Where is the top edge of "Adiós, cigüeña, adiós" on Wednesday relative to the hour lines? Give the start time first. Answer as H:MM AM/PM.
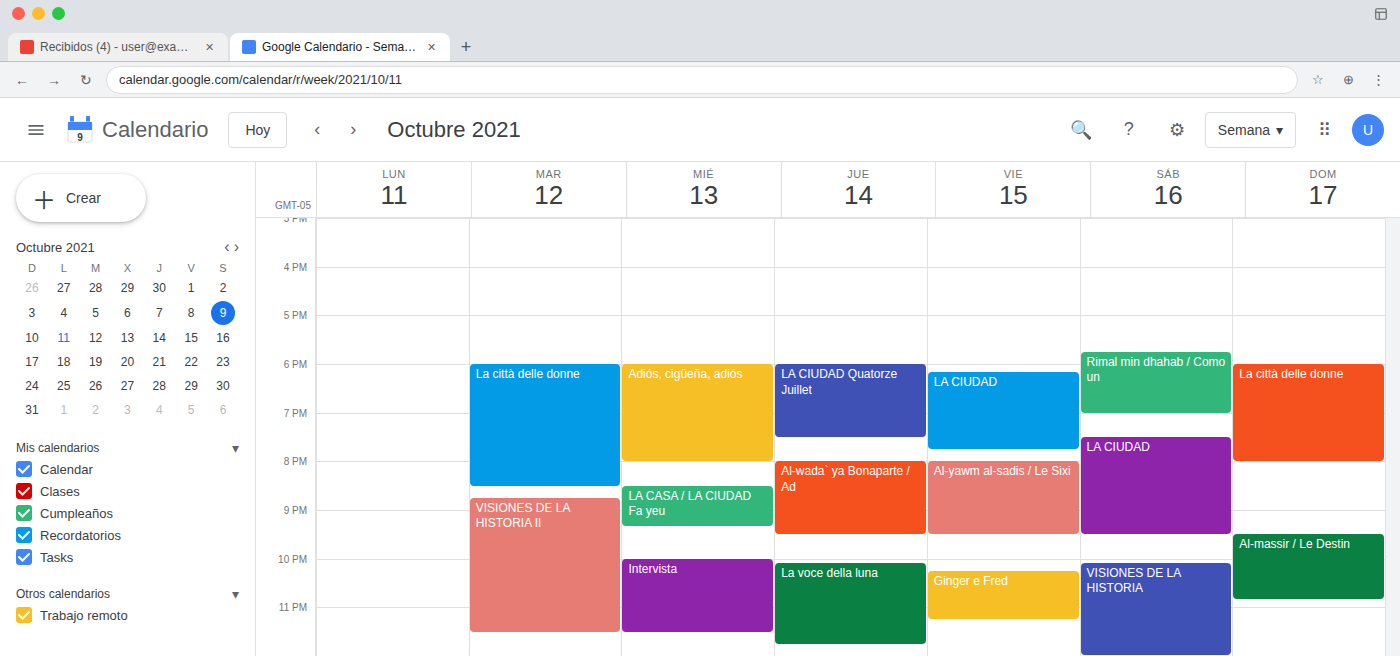
6:00 PM -- exactly on the 6 PM line.